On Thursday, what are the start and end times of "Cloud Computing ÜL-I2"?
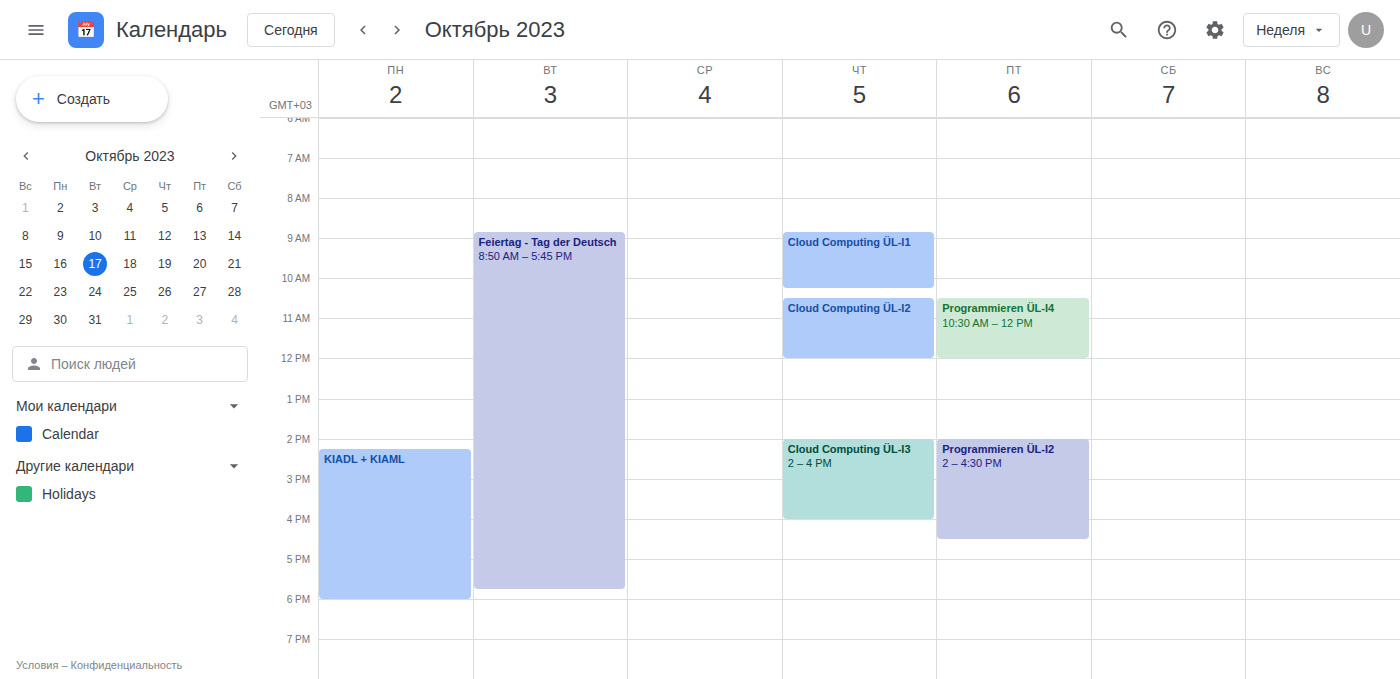
10:30 AM to 12:00 PM